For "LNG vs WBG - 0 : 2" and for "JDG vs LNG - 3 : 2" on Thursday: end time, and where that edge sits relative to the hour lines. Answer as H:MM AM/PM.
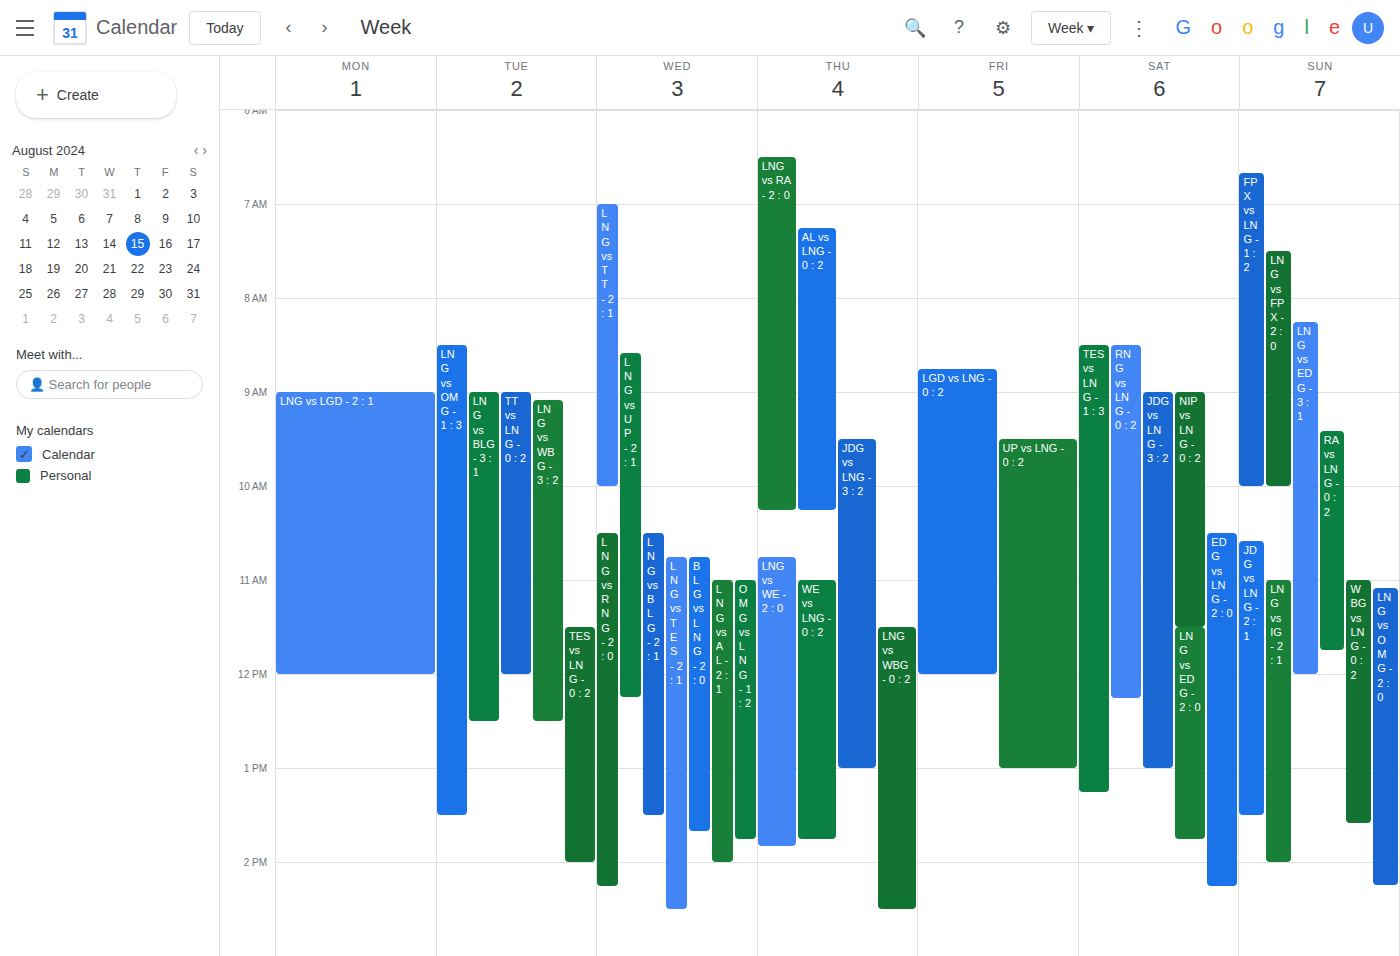
"LNG vs WBG - 0 : 2": 2:30 PM, halfway between the 2 PM and 3 PM lines. "JDG vs LNG - 3 : 2": 1:00 PM, exactly on the 1 PM line.